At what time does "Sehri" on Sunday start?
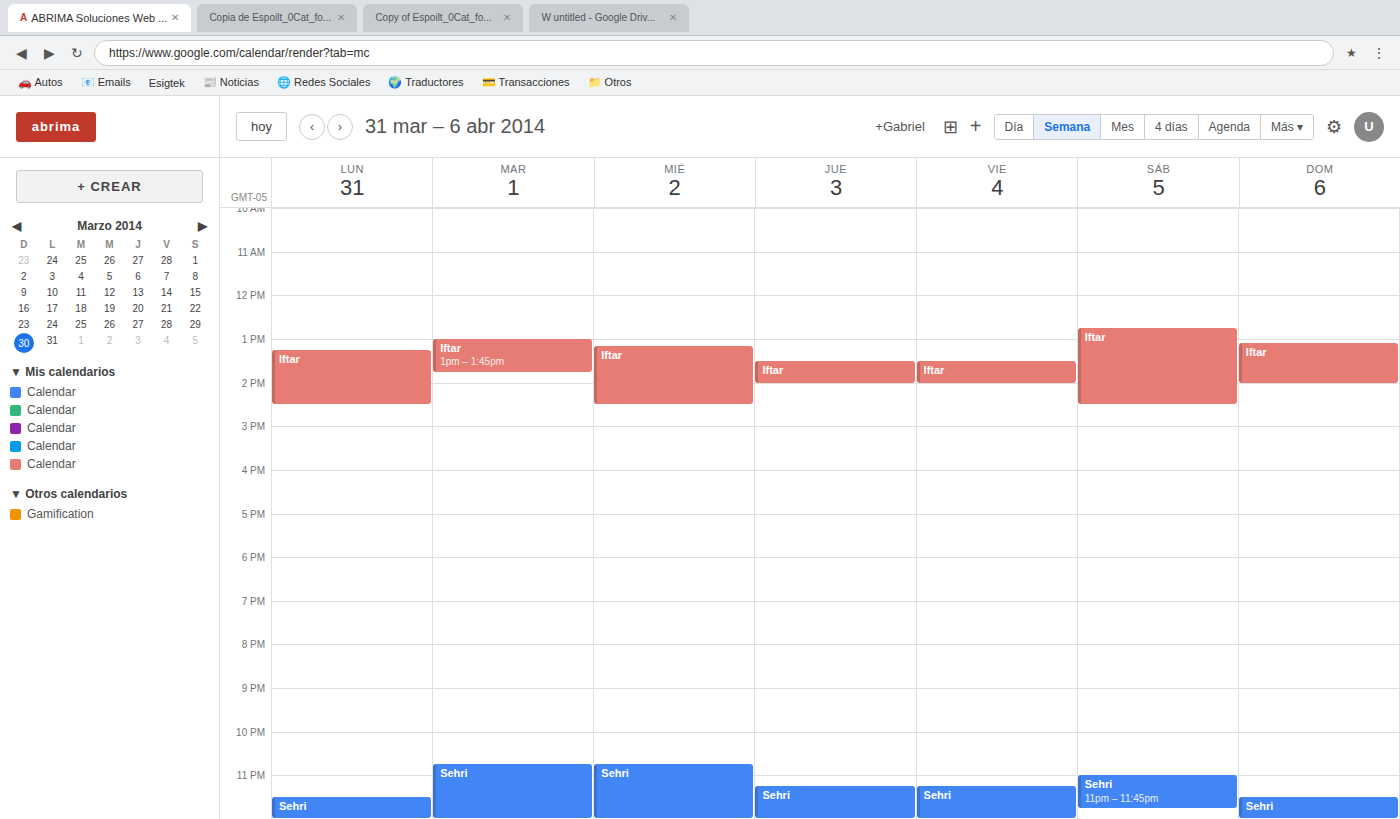
11:30 PM